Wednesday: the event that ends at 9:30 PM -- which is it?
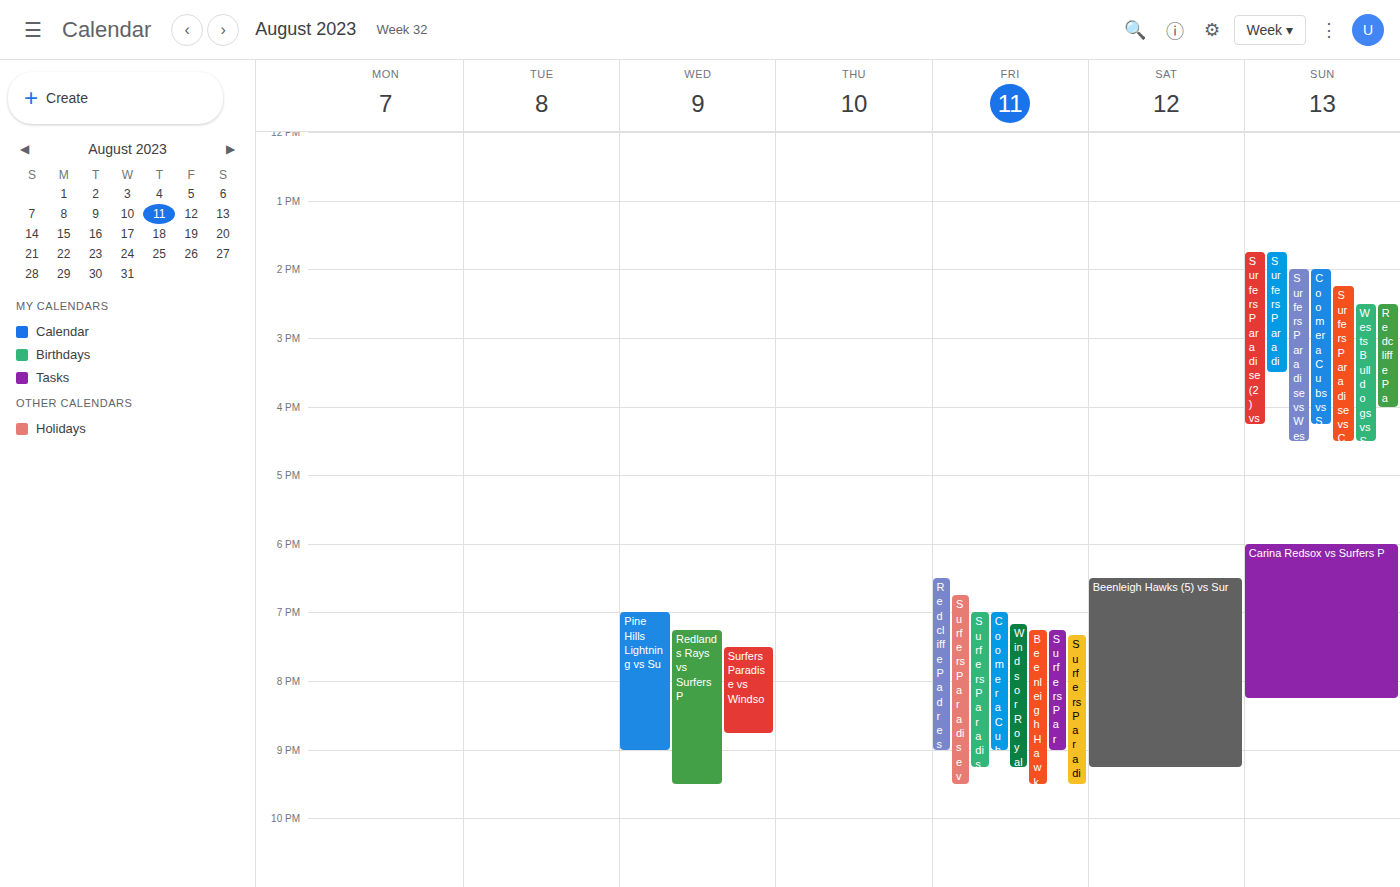
"Redlands Rays vs Surfers P"